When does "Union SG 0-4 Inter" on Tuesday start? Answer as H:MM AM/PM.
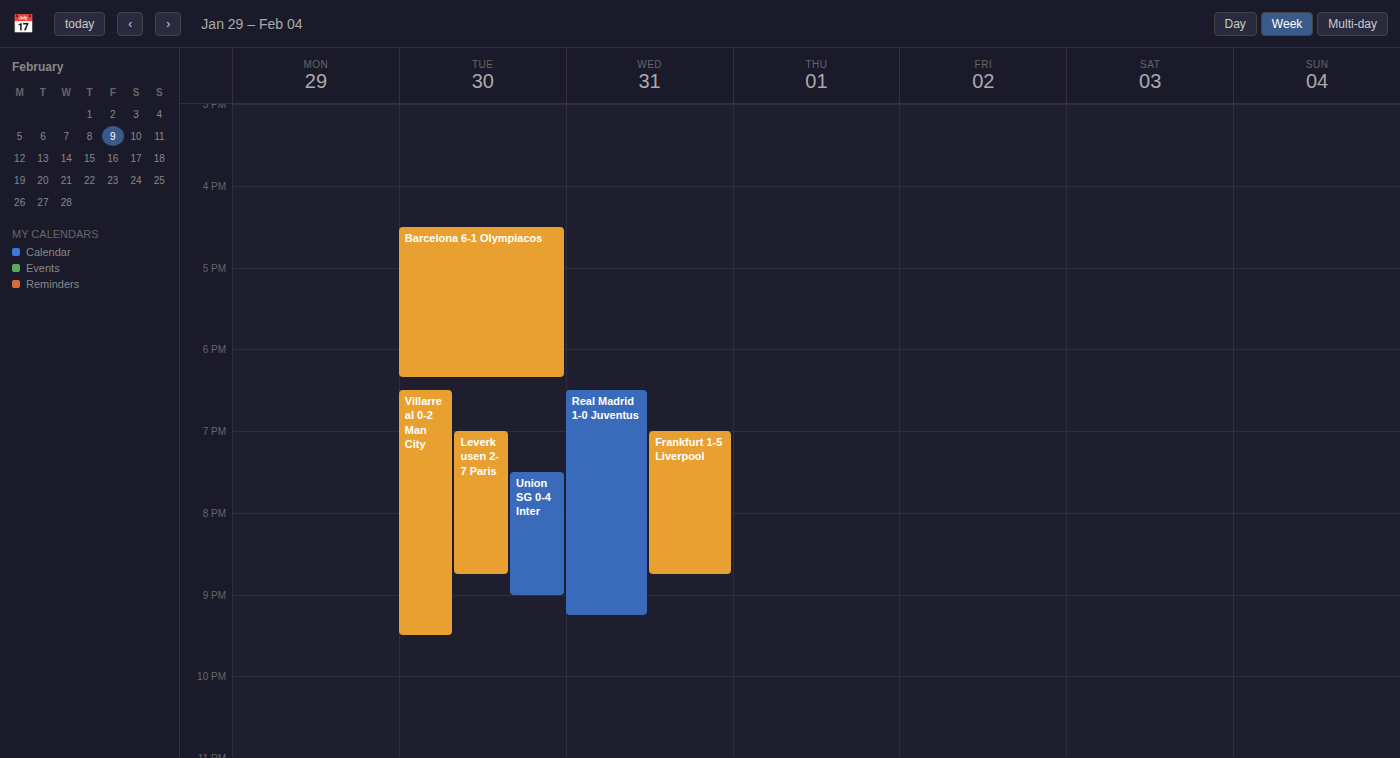
7:30 PM